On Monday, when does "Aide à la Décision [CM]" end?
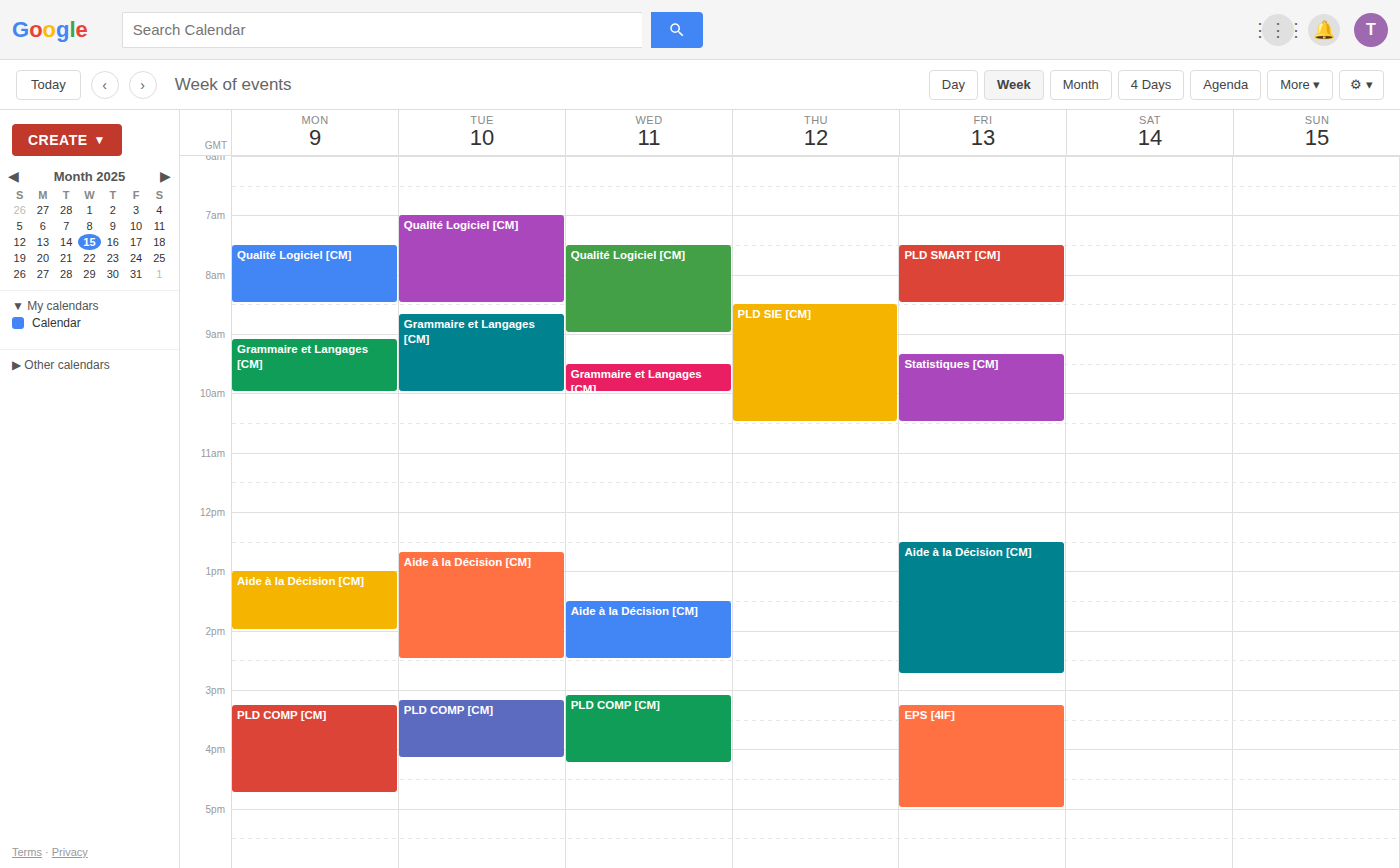
2:00 PM